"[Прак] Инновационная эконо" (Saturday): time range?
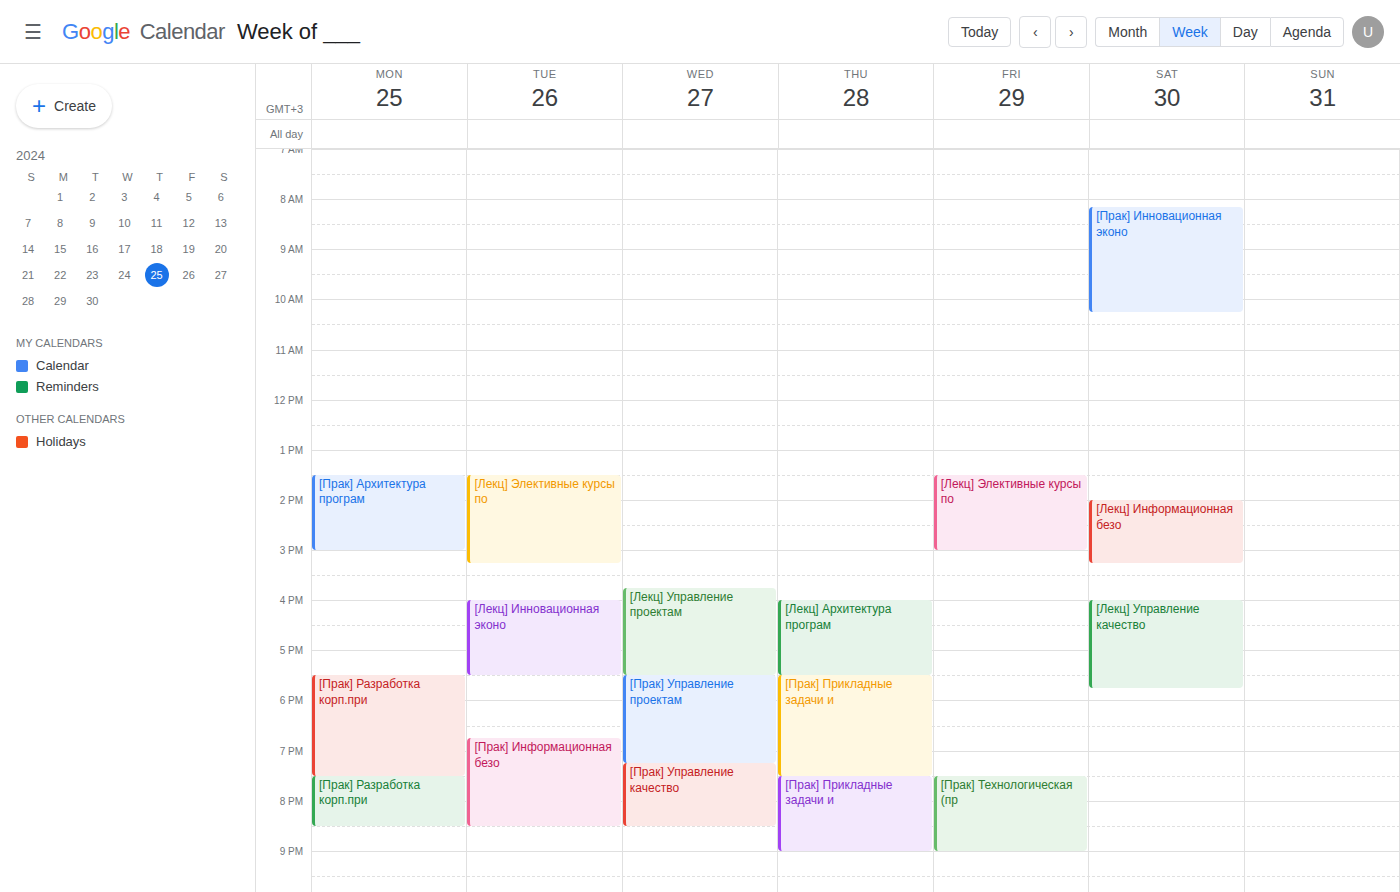
8:10 AM to 10:15 AM